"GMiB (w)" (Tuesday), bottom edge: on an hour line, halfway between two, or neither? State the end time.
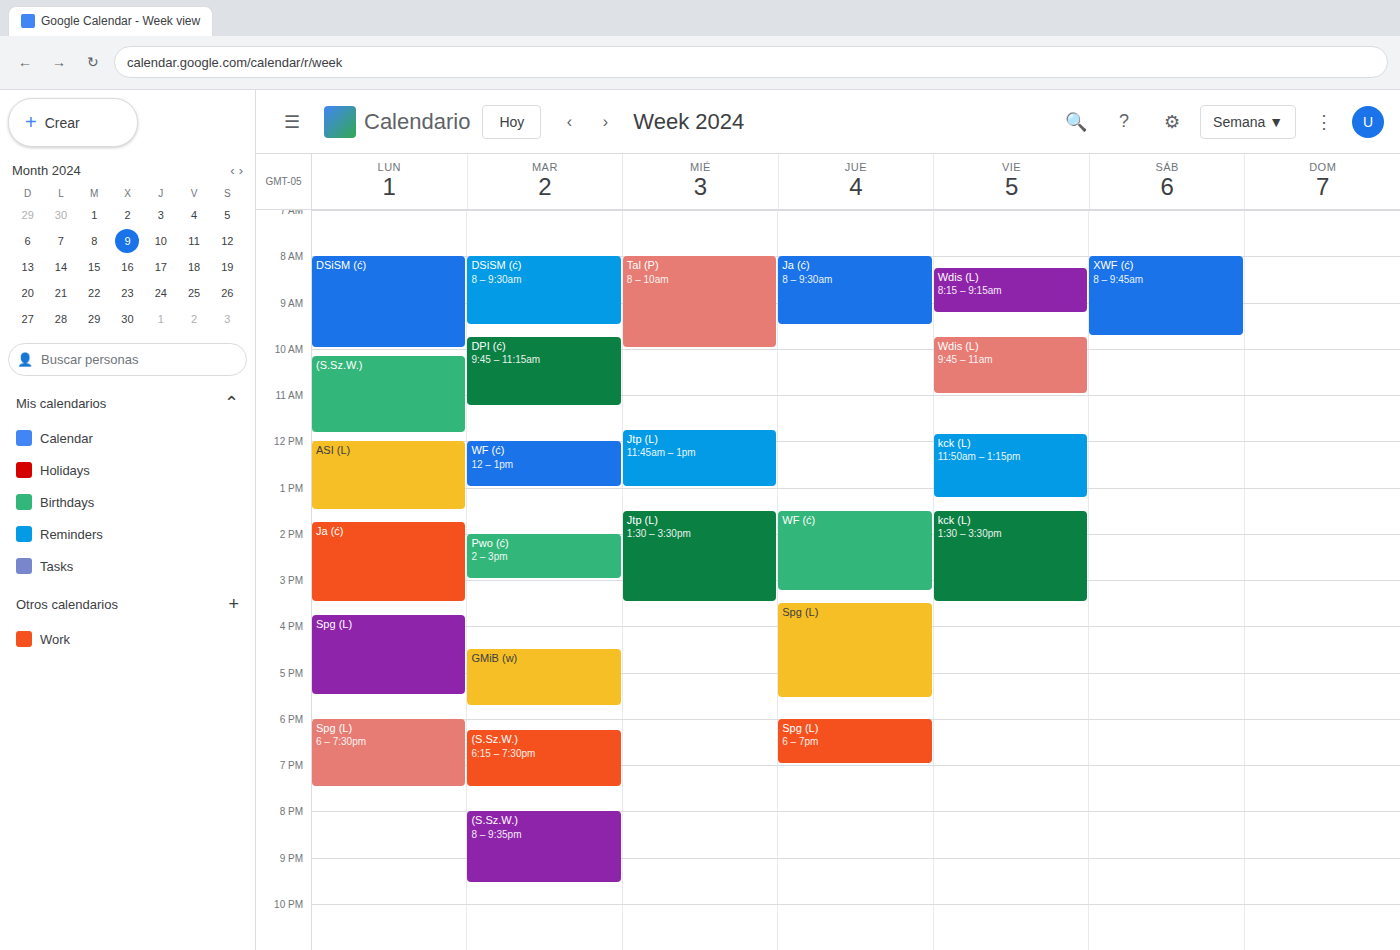
5:45 PM -- neither: three quarters of the way from the 5 PM line to the 6 PM line.